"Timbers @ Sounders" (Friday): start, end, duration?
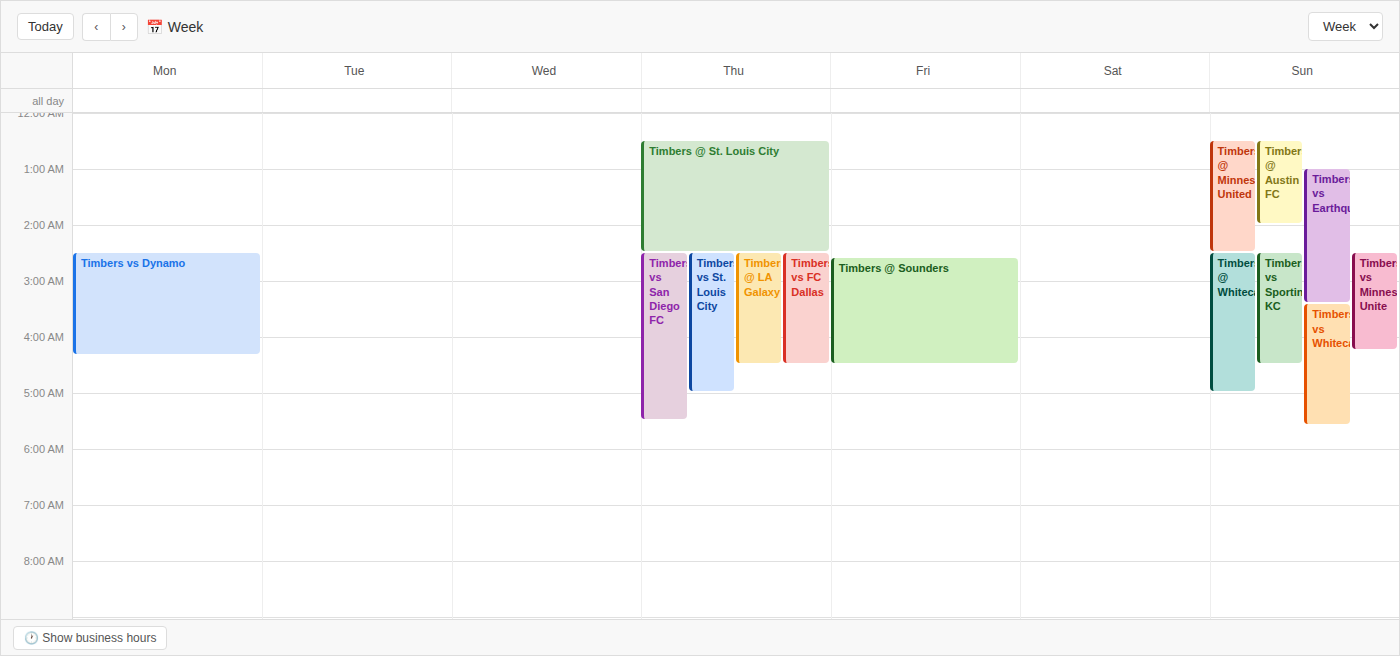
2:35 AM to 4:30 AM, 1 hour 55 minutes